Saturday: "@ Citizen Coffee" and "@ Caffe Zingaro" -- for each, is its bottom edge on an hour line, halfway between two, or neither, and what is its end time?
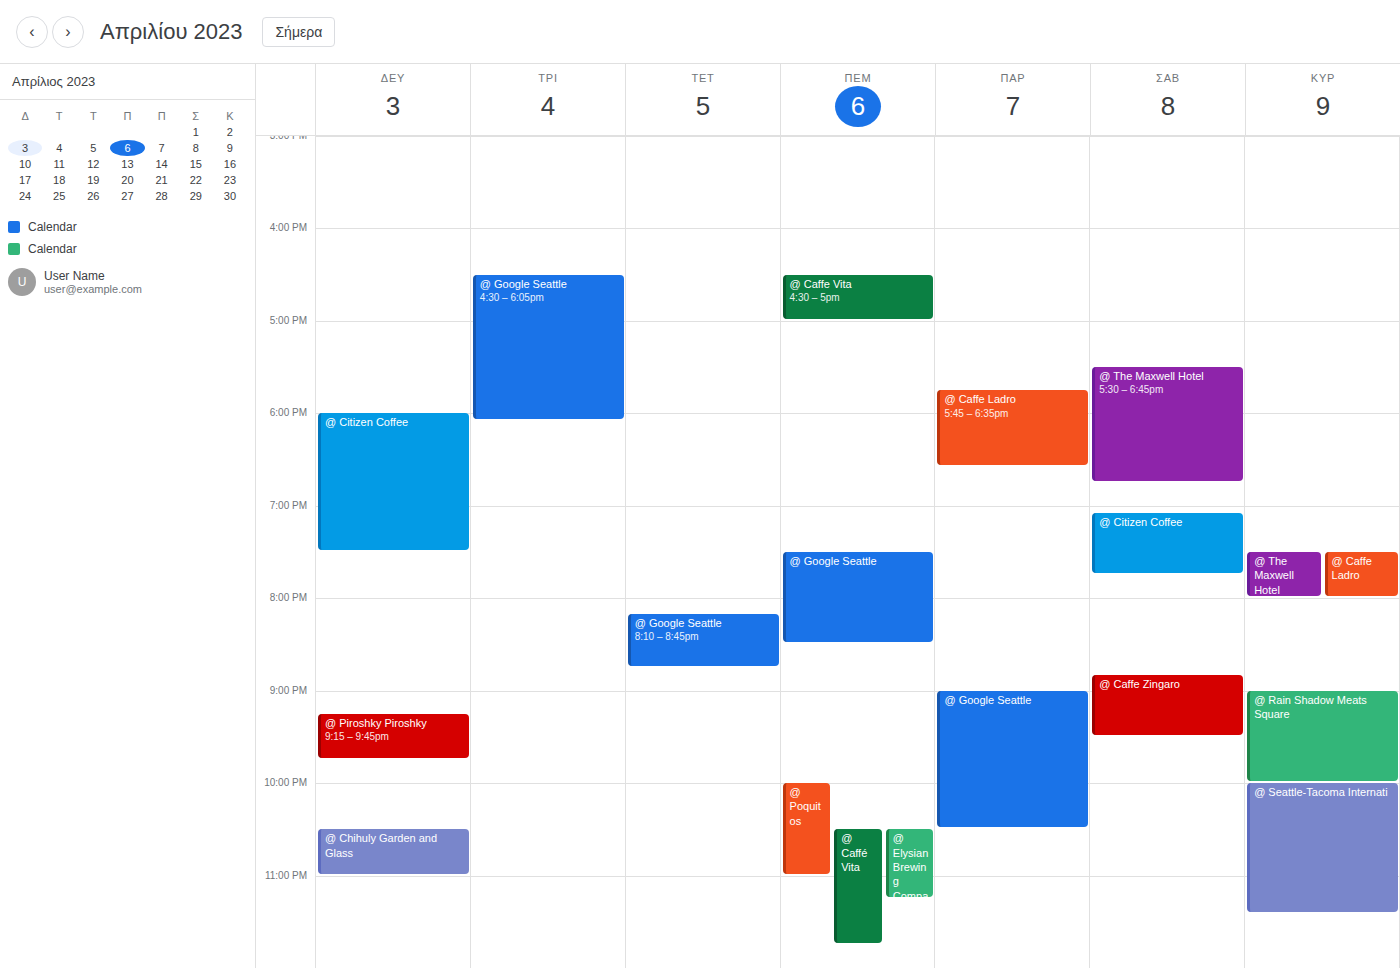
"@ Citizen Coffee": 7:45 PM, neither: three quarters of the way from the 7 PM line to the 8 PM line. "@ Caffe Zingaro": 9:30 PM, halfway between the 9 PM and 10 PM lines.